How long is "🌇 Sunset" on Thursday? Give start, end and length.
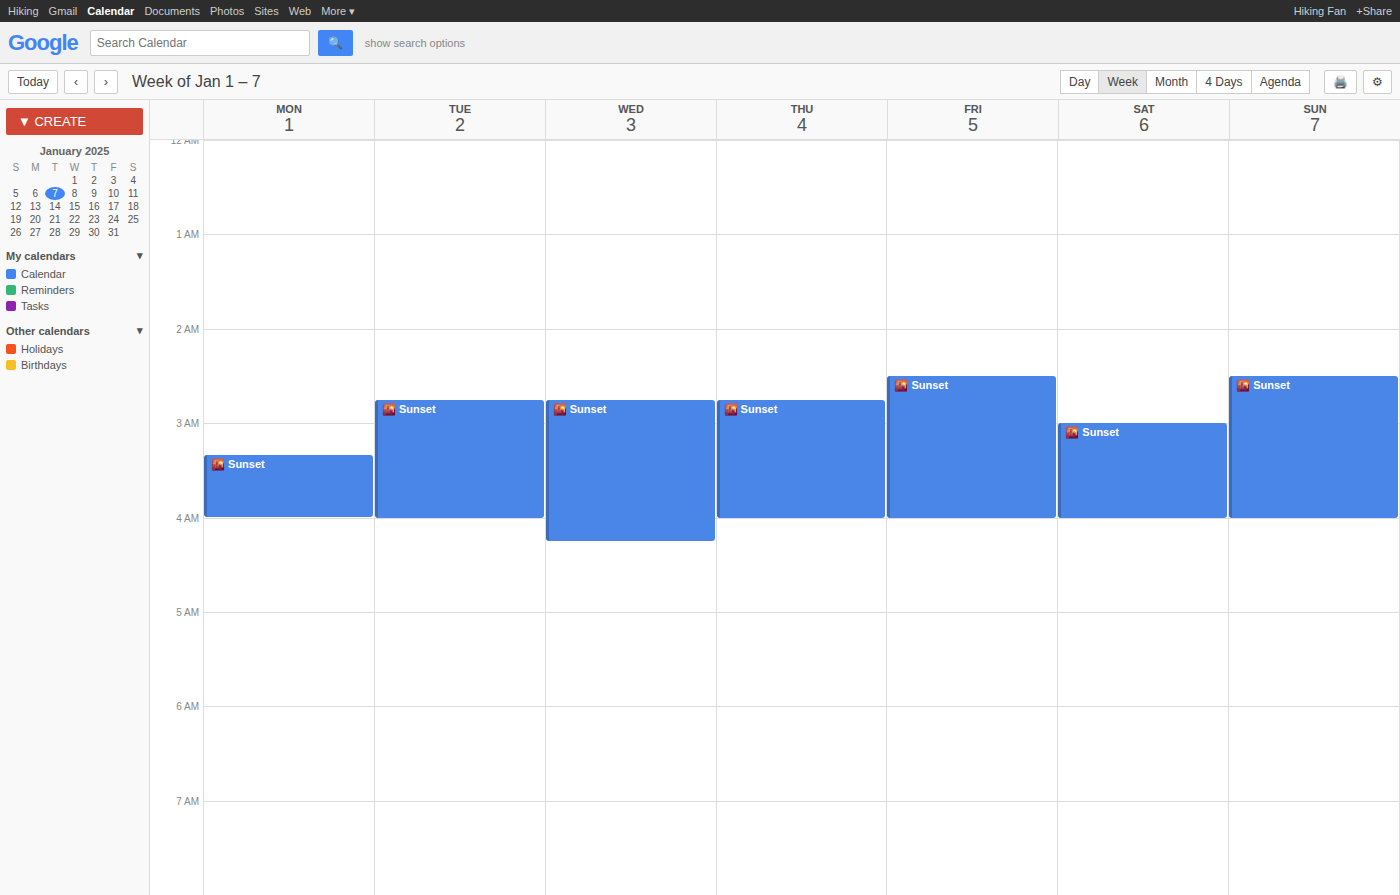
2:45 AM to 4:00 AM, 1 hour 15 minutes